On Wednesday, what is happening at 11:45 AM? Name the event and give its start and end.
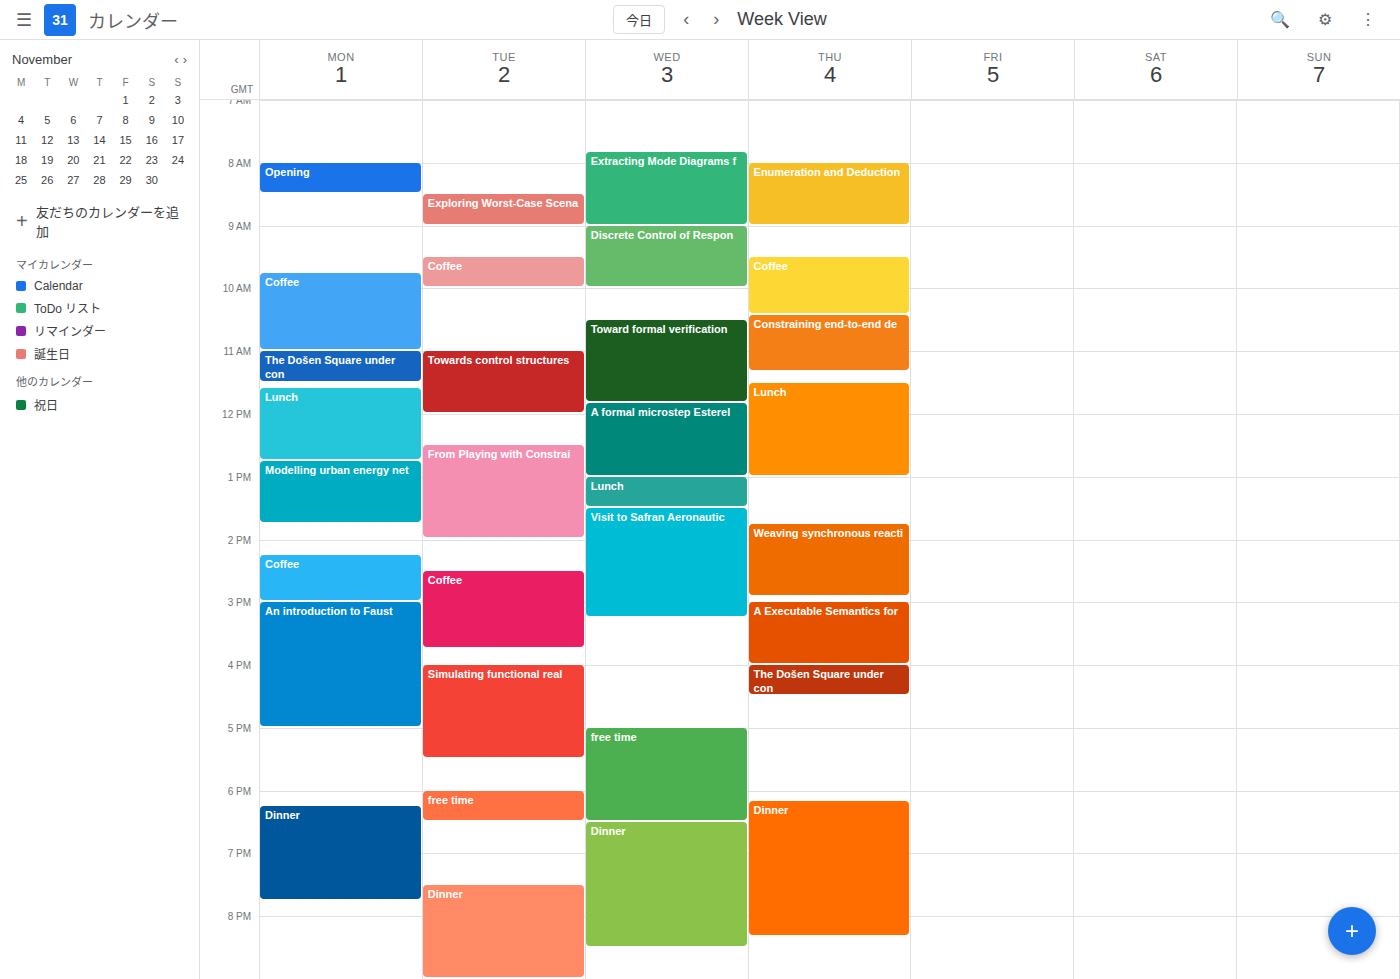
"Toward formal verification", 10:30 AM to 11:50 AM